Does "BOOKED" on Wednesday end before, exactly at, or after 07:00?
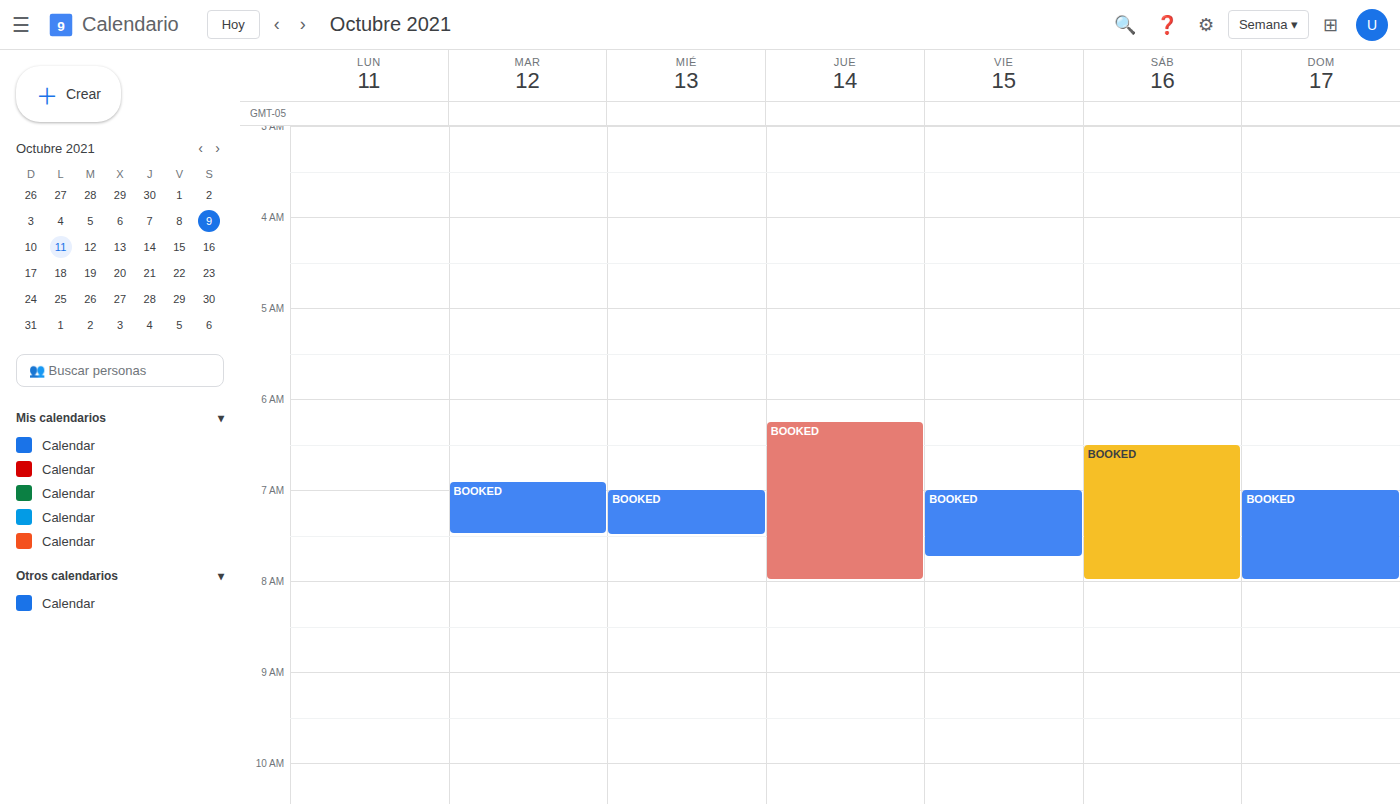
07:30 -- after 07:00, 30 minutes below the 07:00 line.